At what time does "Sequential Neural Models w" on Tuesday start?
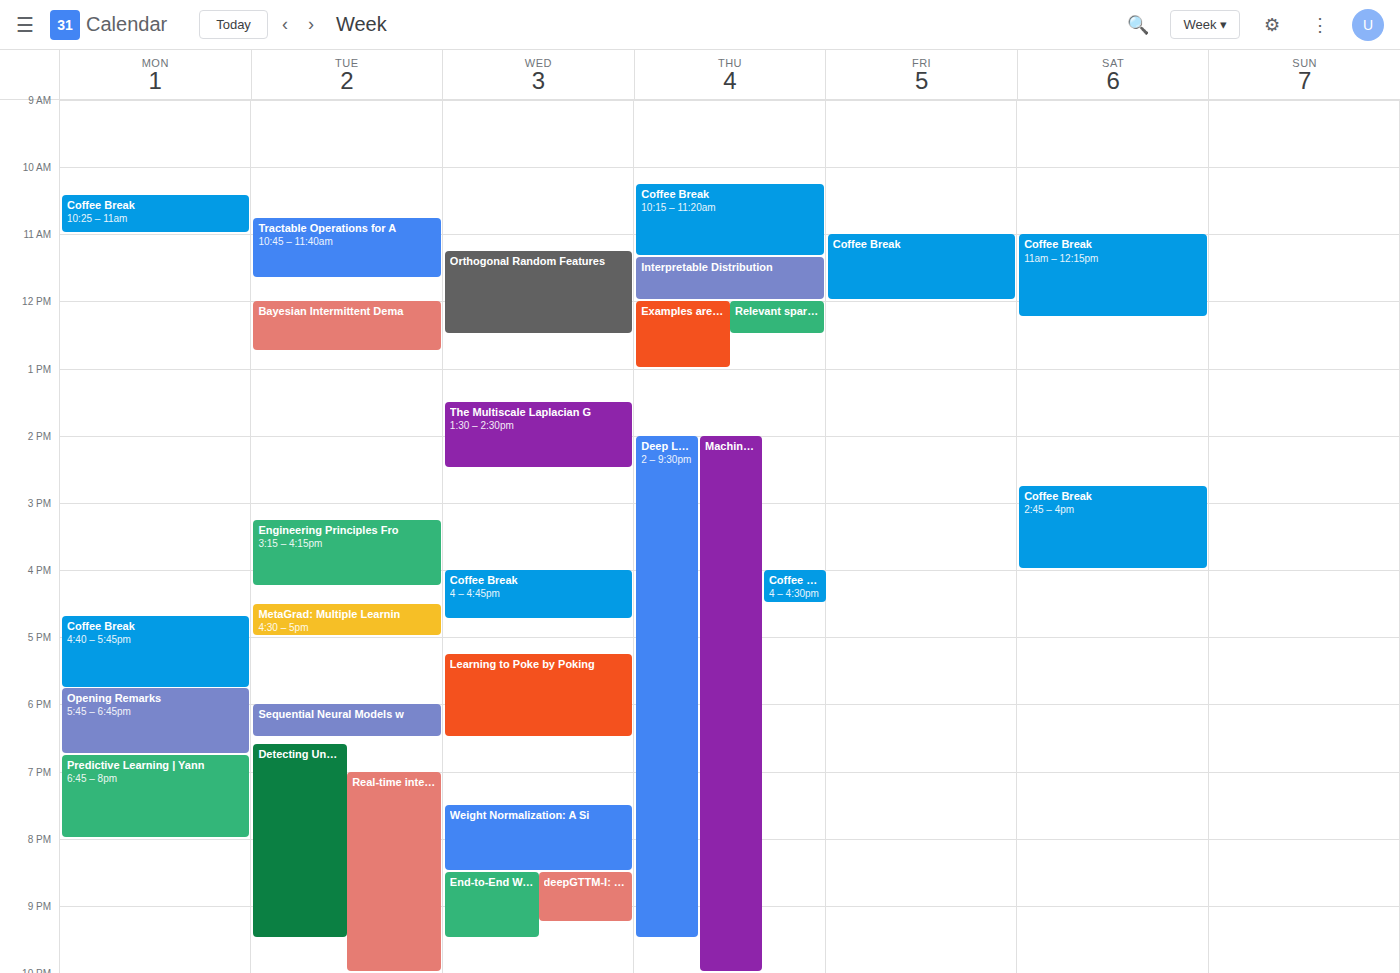
18:00